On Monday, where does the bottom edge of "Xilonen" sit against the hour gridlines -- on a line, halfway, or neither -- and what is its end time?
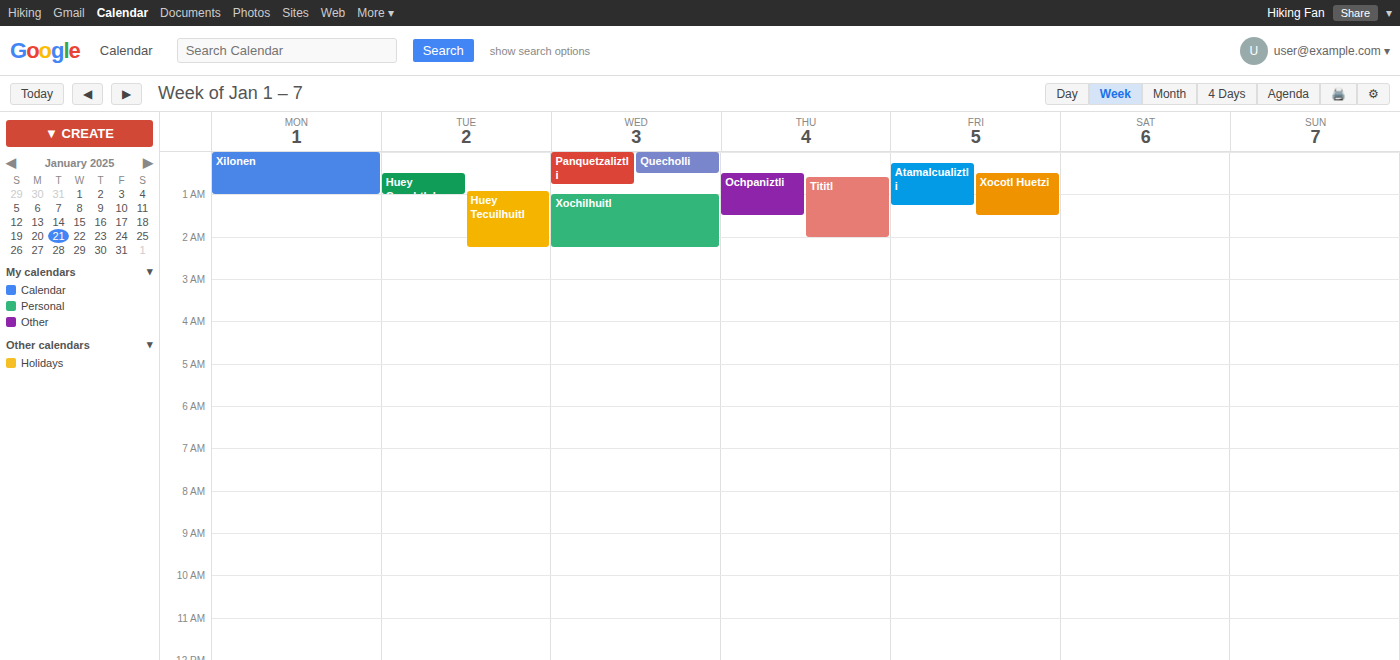
01:00 -- exactly on the 01:00 line.